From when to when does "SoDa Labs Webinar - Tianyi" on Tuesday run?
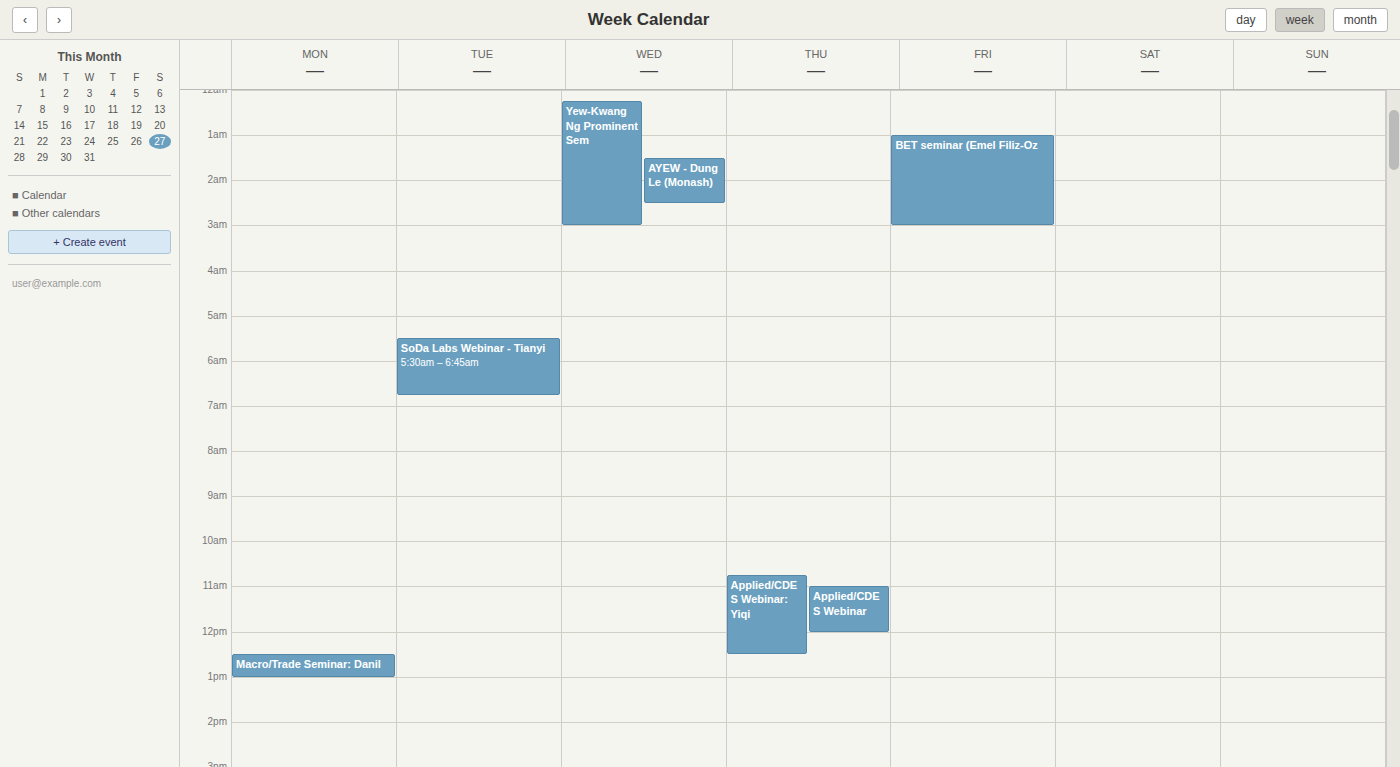
5:30 AM to 6:45 AM